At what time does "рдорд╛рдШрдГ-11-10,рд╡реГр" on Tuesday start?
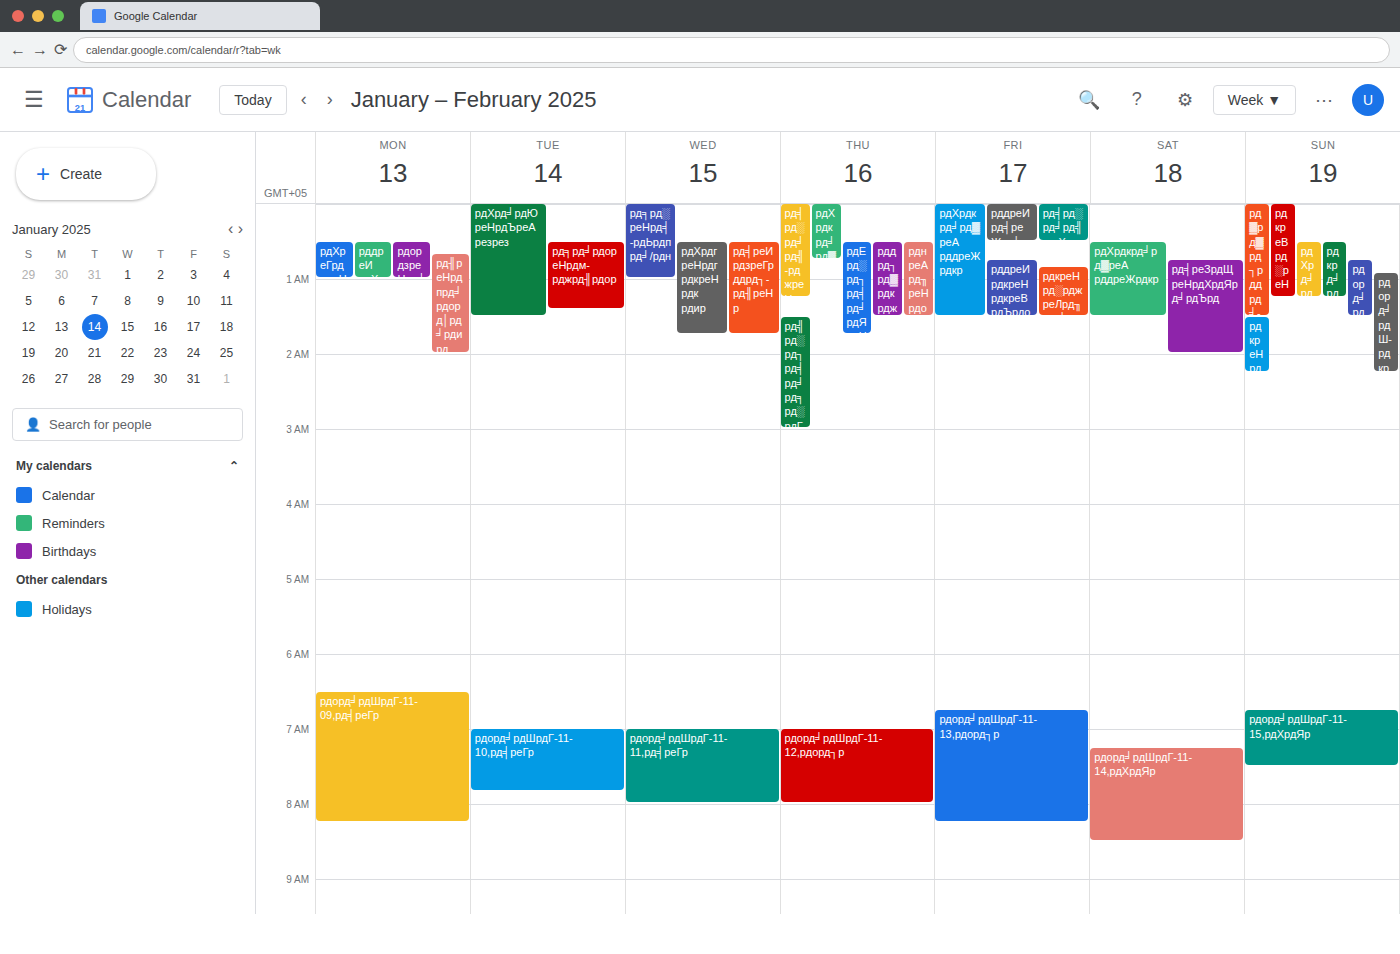
07:00